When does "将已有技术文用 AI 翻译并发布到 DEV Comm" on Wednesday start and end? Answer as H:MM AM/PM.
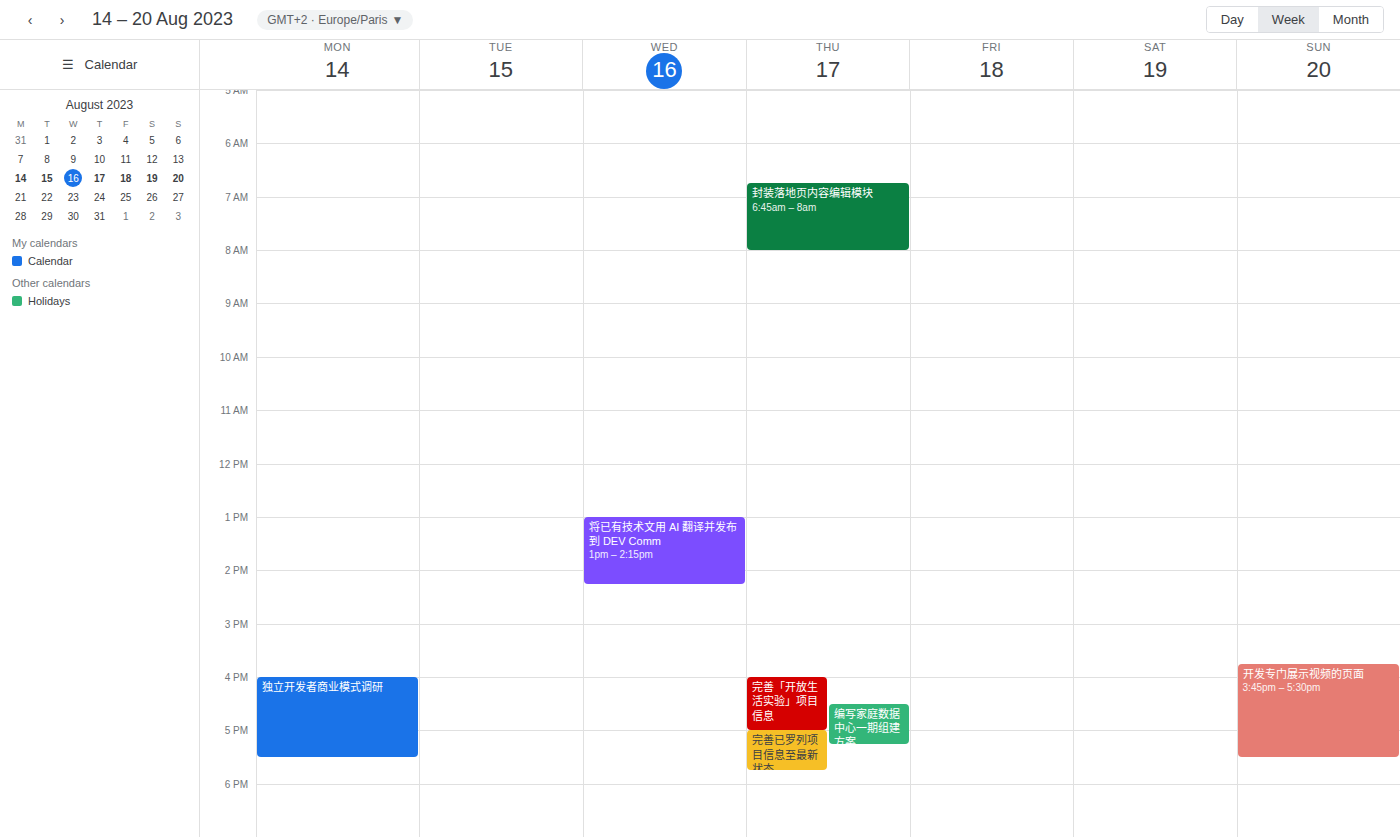
1:00 PM to 2:15 PM